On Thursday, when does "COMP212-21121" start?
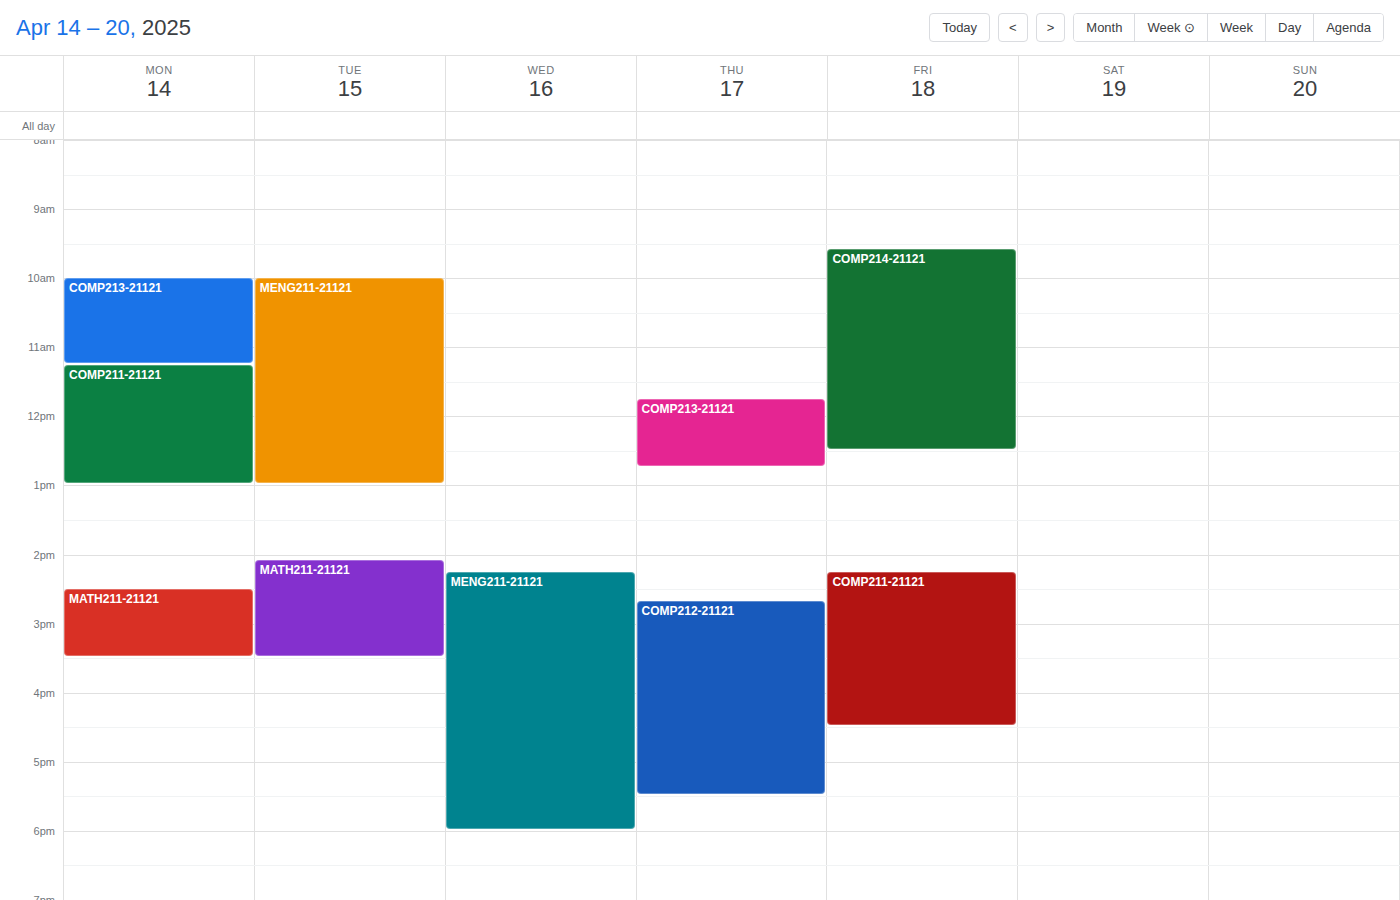
14:40